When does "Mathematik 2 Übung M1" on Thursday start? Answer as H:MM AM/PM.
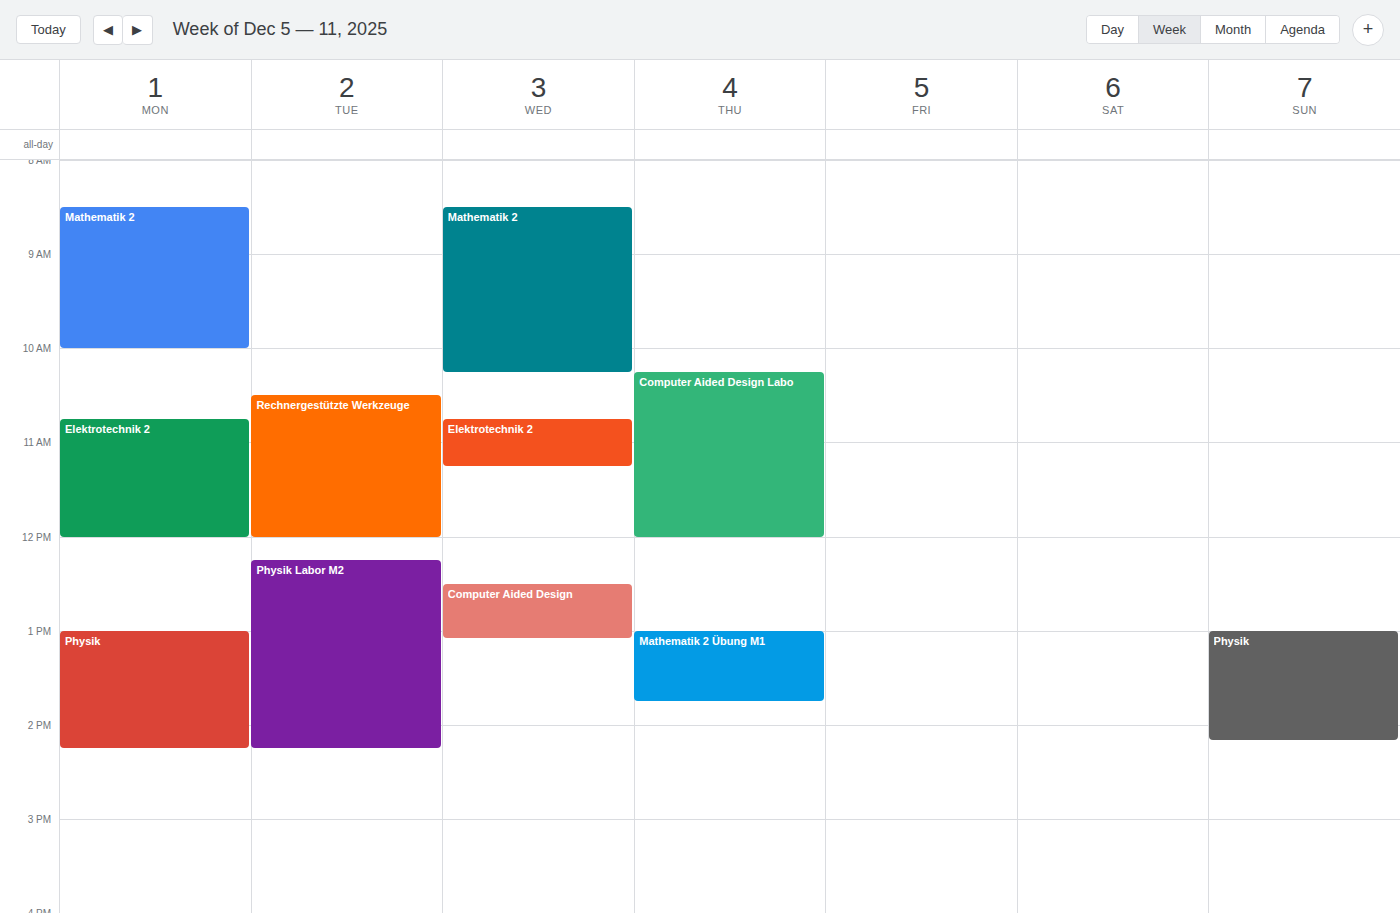
1:00 PM